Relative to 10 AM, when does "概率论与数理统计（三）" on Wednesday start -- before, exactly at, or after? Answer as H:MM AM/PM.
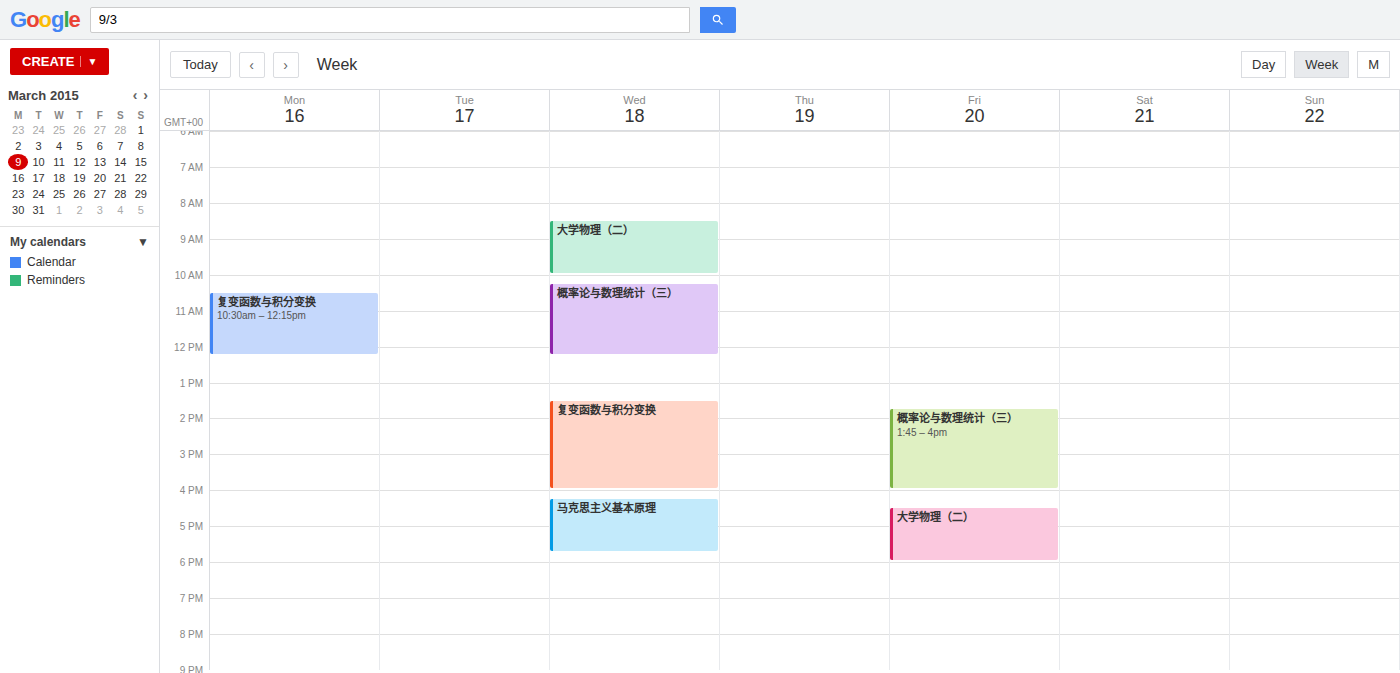
10:15 AM -- after 10 AM, 15 minutes below the 10 AM line.